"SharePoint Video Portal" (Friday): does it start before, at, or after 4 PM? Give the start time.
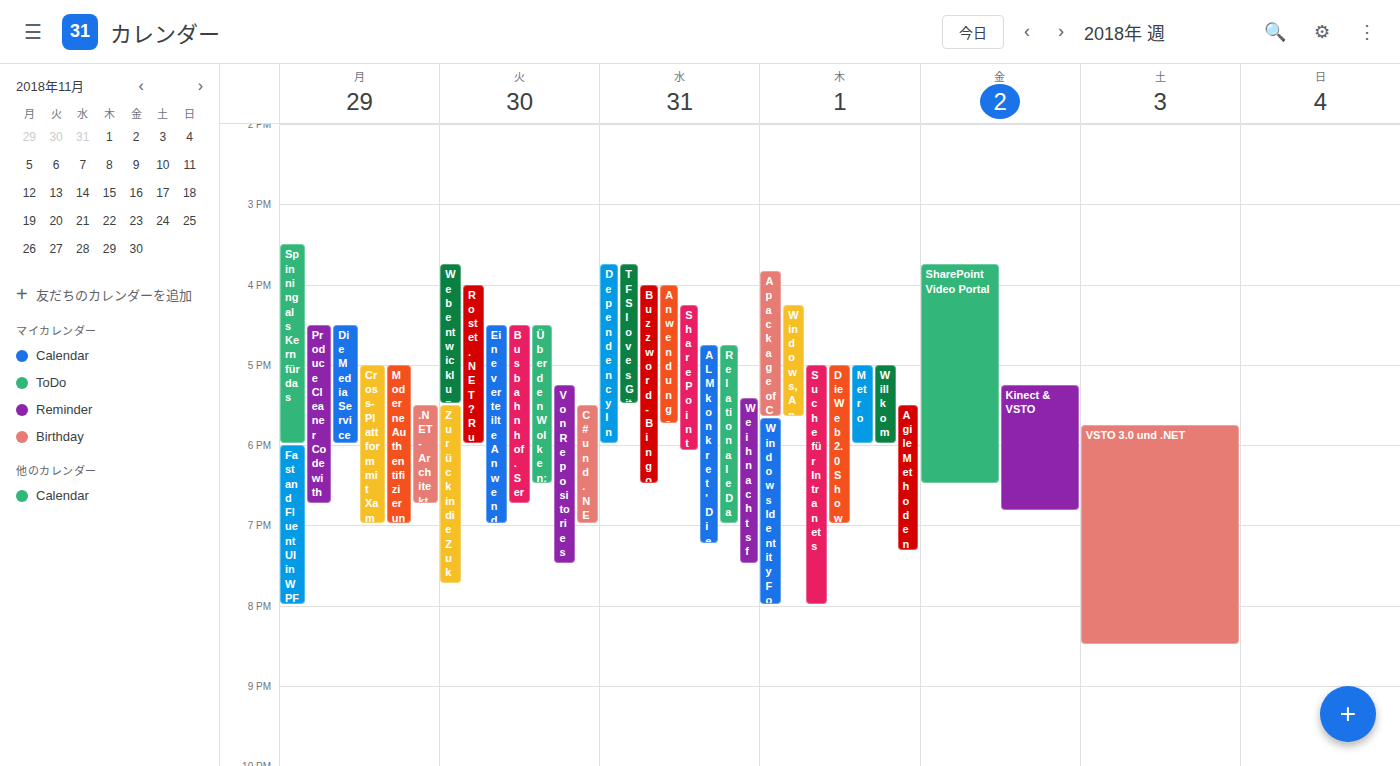
3:45 PM -- before 4 PM, 15 minutes above the 4 PM line.